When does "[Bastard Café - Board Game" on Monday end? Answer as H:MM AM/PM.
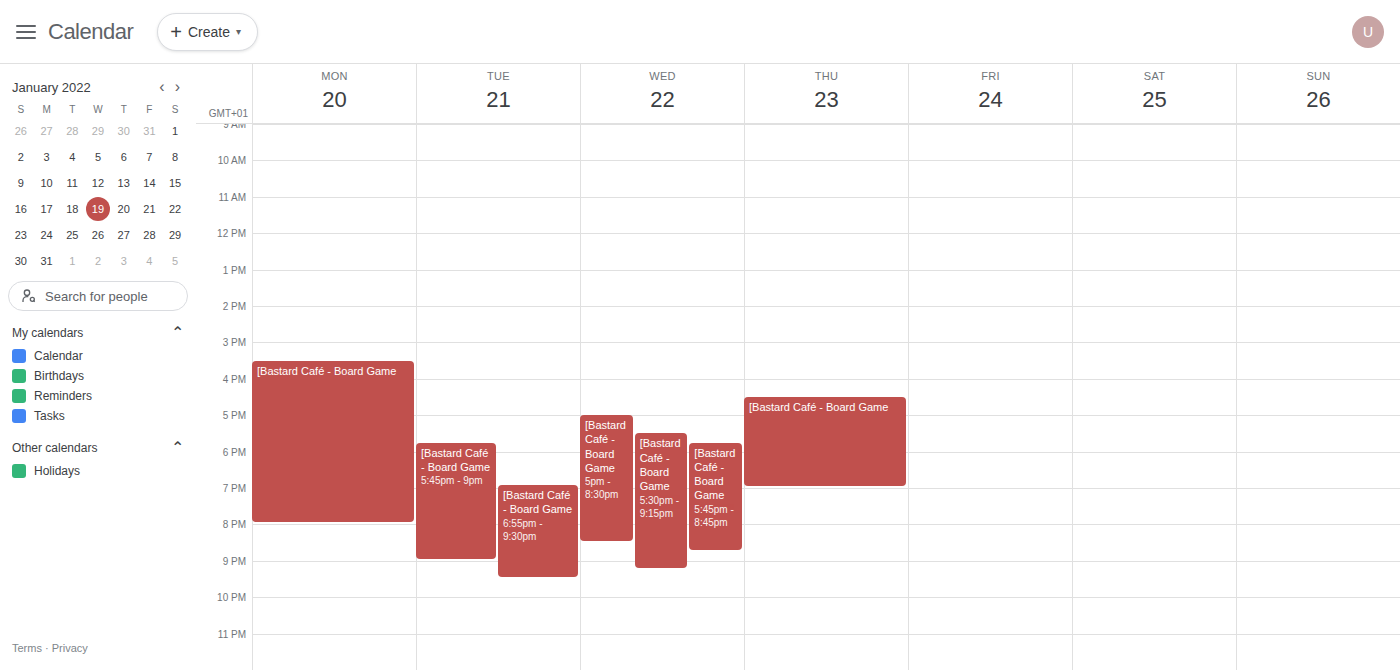
8:00 PM